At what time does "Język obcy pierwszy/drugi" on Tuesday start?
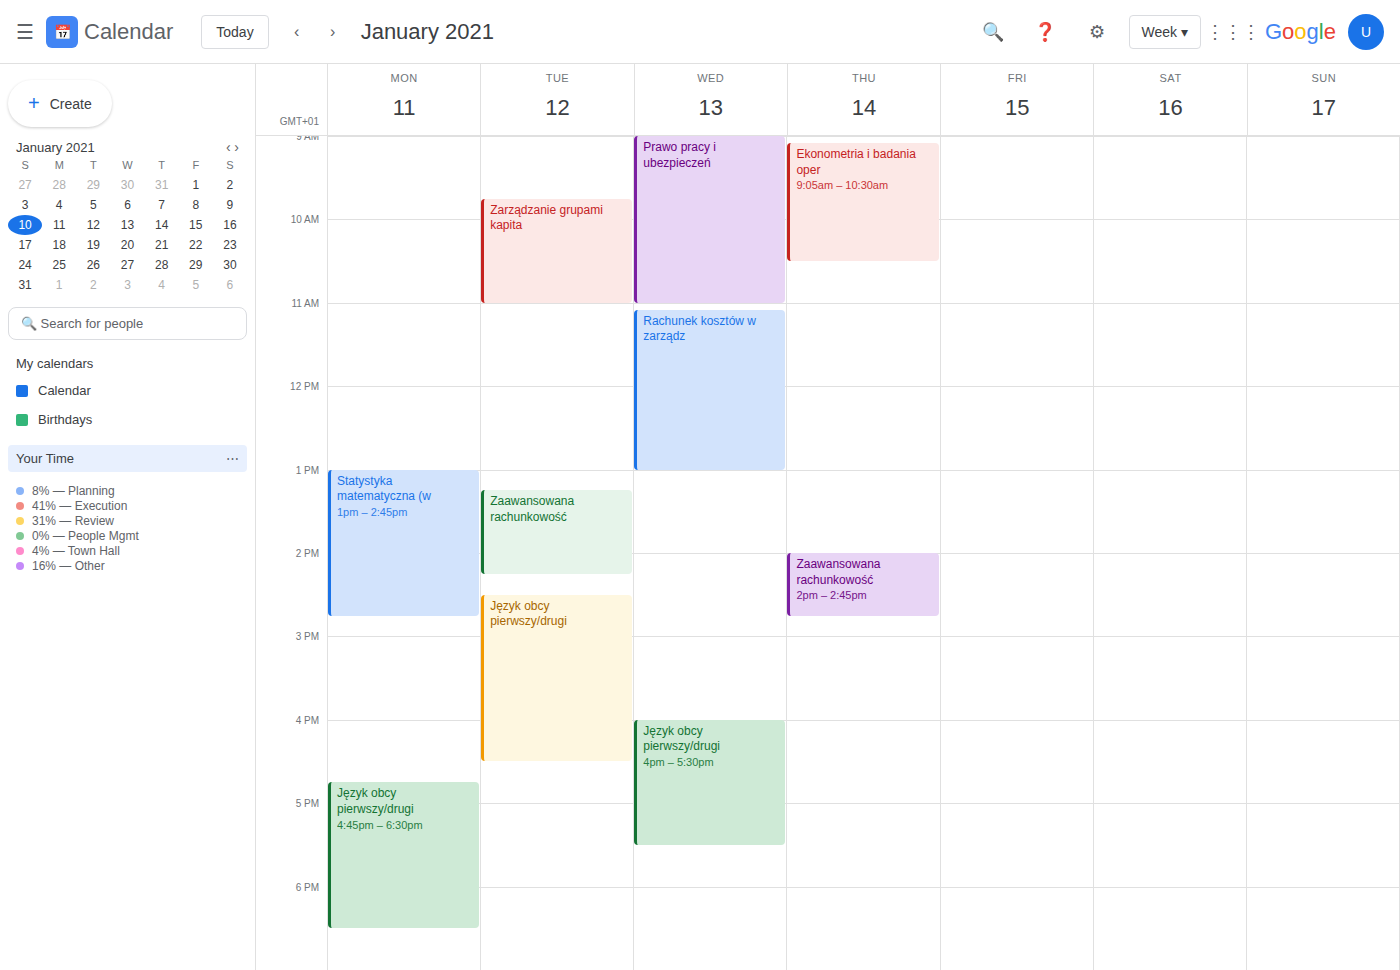
14:30